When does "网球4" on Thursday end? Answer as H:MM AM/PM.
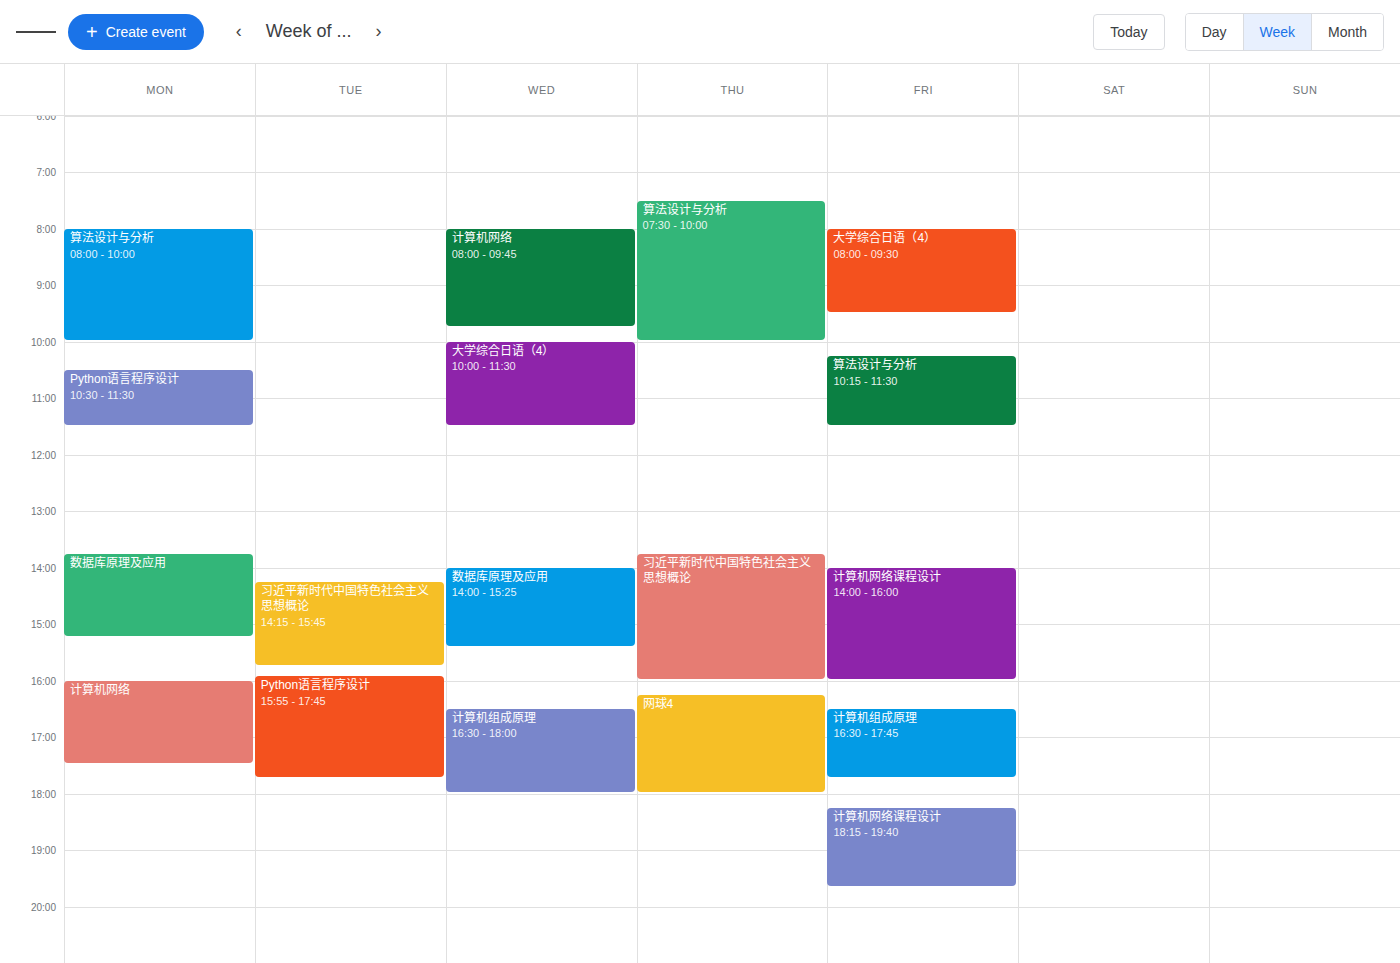
6:00 PM